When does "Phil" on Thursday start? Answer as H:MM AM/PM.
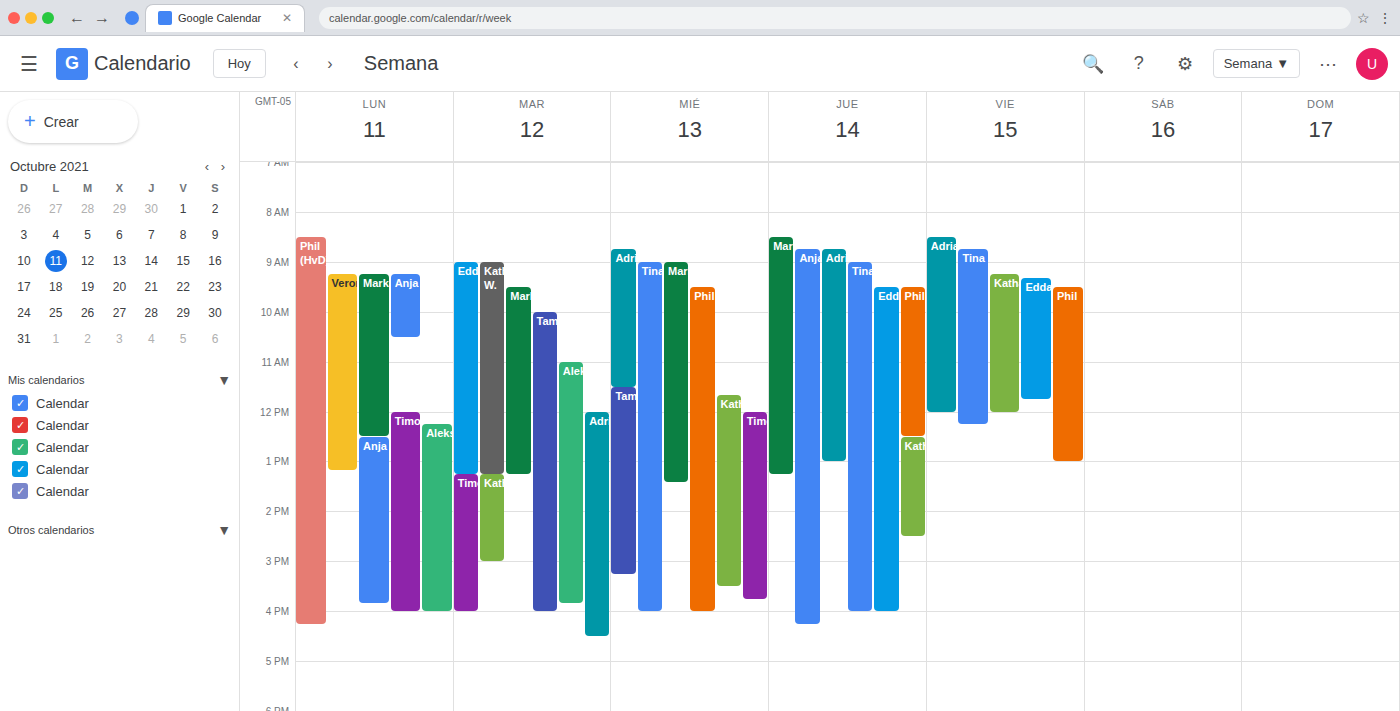
9:30 AM